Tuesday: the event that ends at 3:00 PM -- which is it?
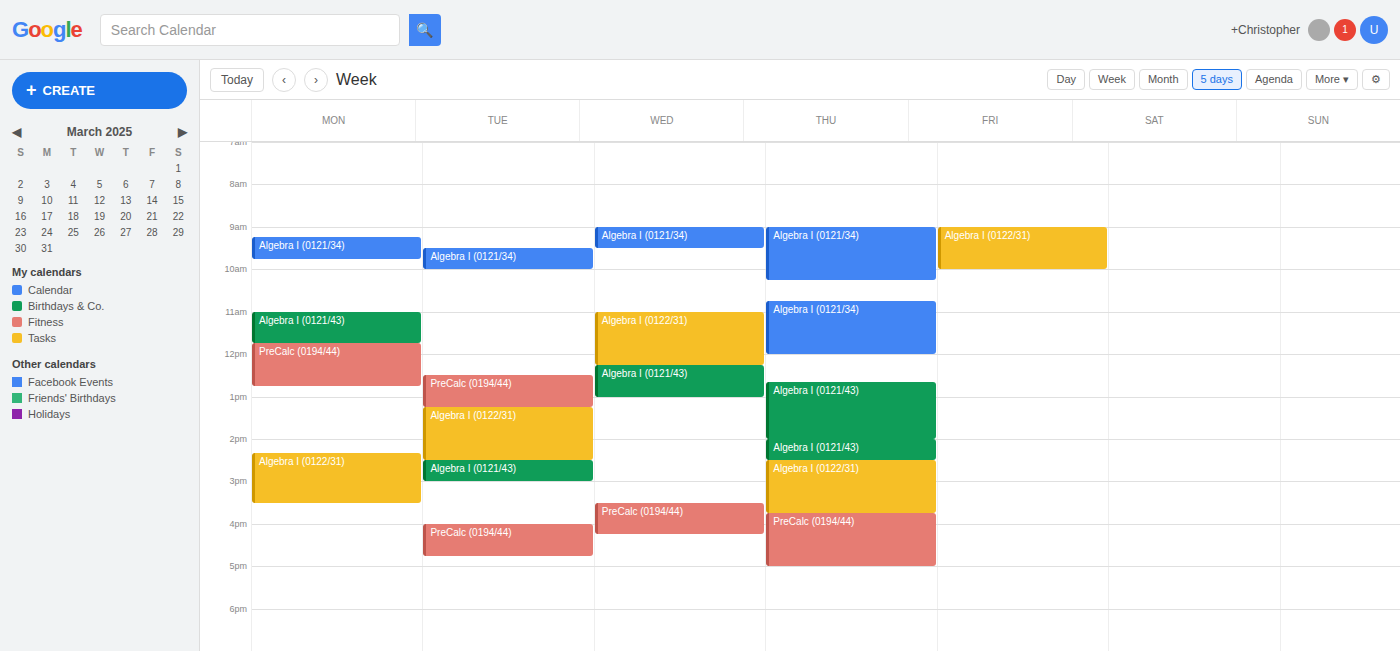
"Algebra I (0121/43)"